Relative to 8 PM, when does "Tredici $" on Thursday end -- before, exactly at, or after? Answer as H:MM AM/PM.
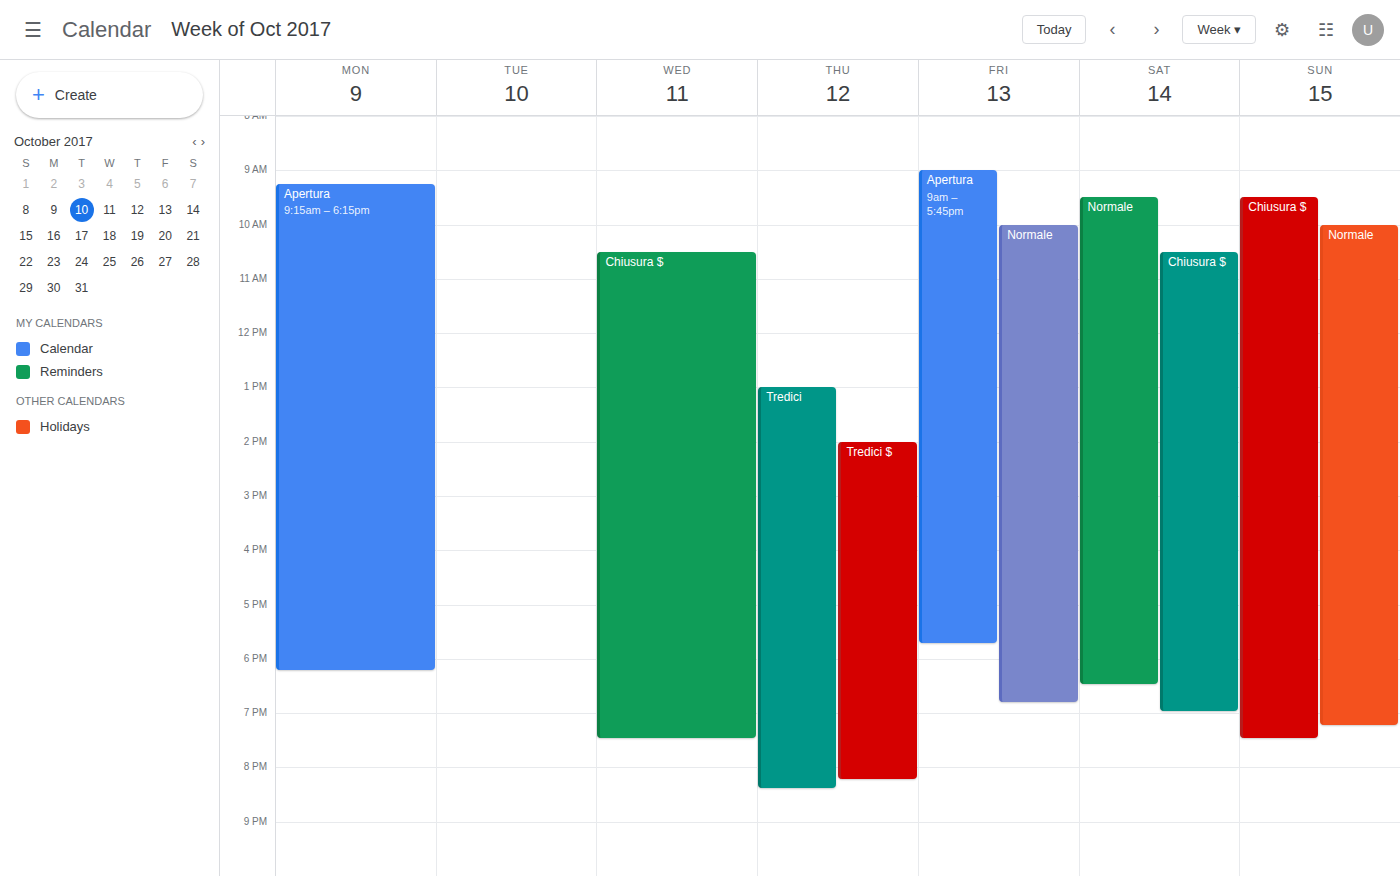
8:15 PM -- after 8 PM, 15 minutes below the 8 PM line.